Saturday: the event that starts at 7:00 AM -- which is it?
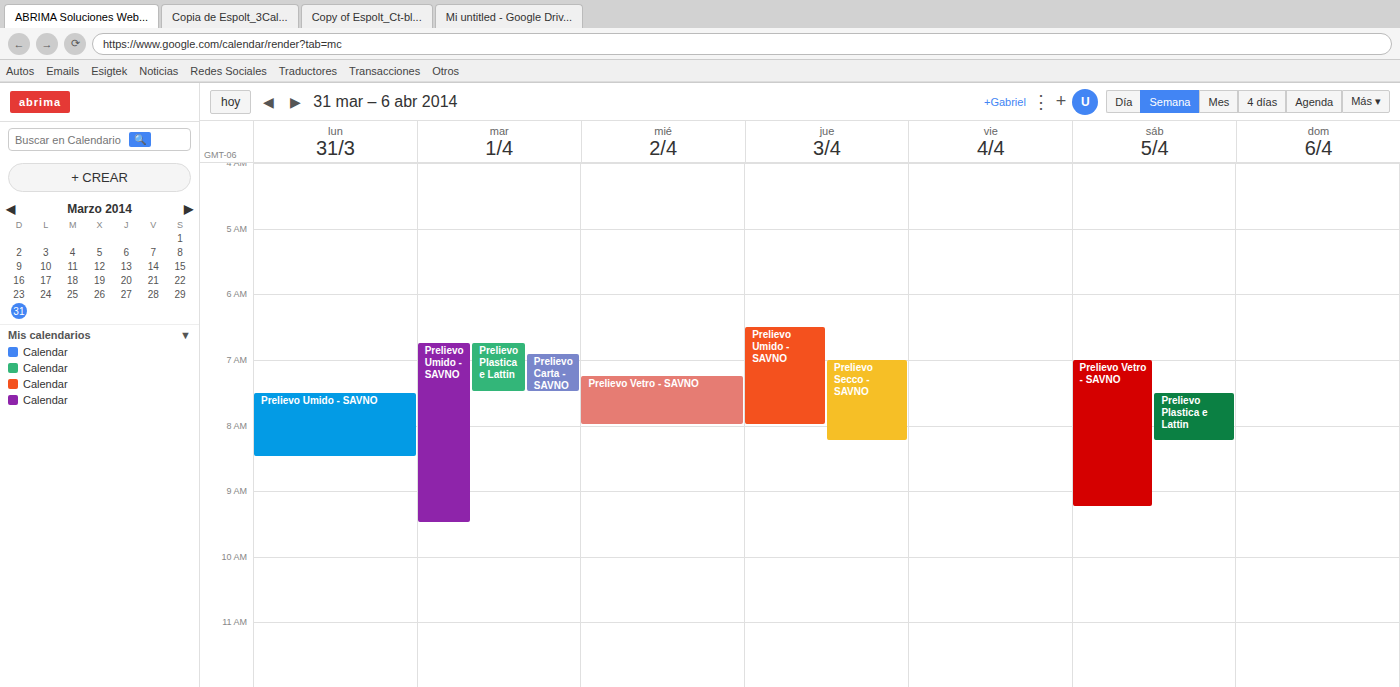
"Prelievo Vetro - SAVNO"